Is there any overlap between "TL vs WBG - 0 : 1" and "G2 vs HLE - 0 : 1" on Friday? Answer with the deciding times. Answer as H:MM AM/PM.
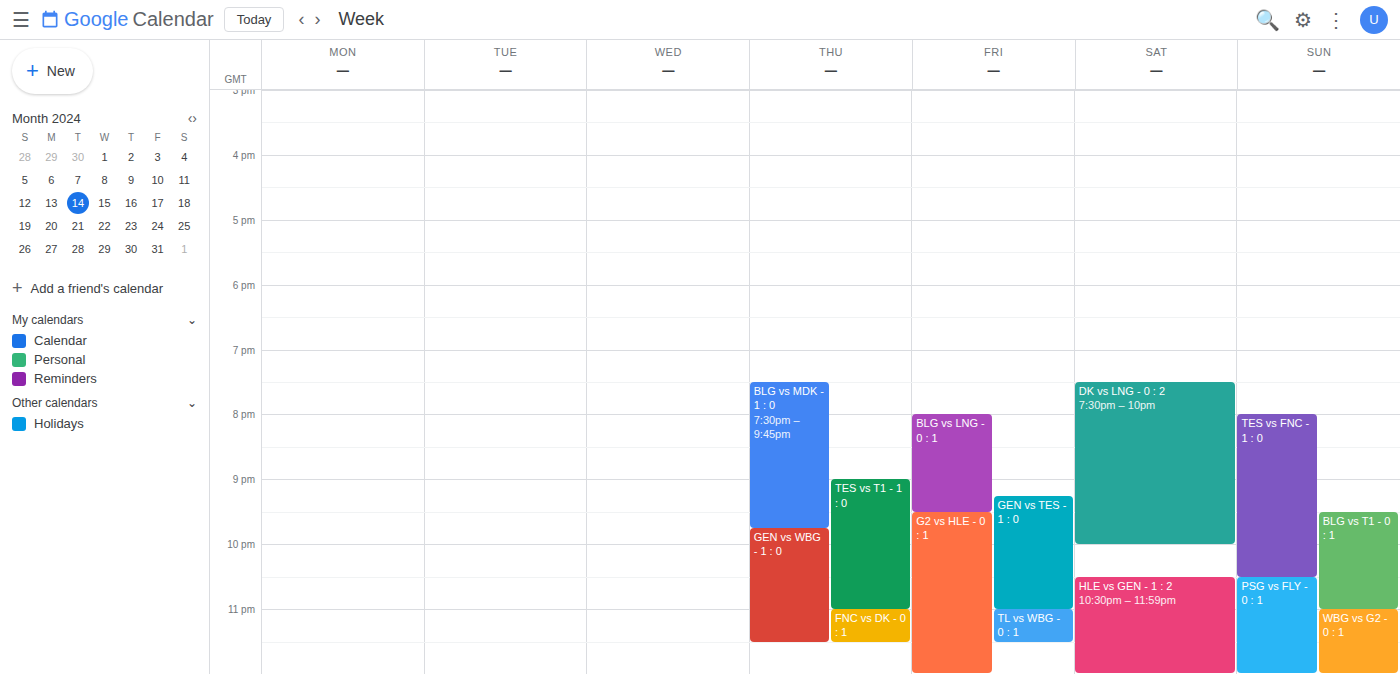
"TL vs WBG - 0 : 1" runs 11:00 PM to 11:30 PM, inside "G2 vs HLE - 0 : 1" -- they overlap.